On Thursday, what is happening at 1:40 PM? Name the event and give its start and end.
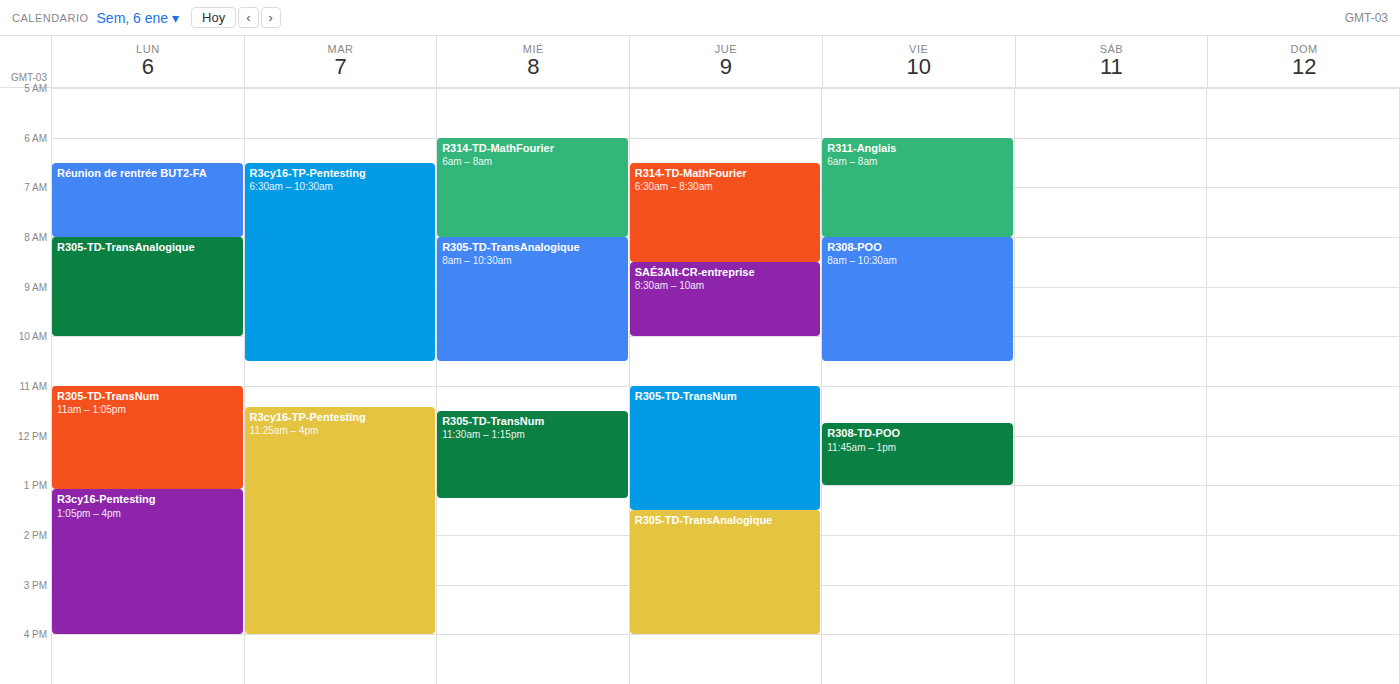
"R305-TD-TransAnalogique", 1:30 PM to 4:00 PM